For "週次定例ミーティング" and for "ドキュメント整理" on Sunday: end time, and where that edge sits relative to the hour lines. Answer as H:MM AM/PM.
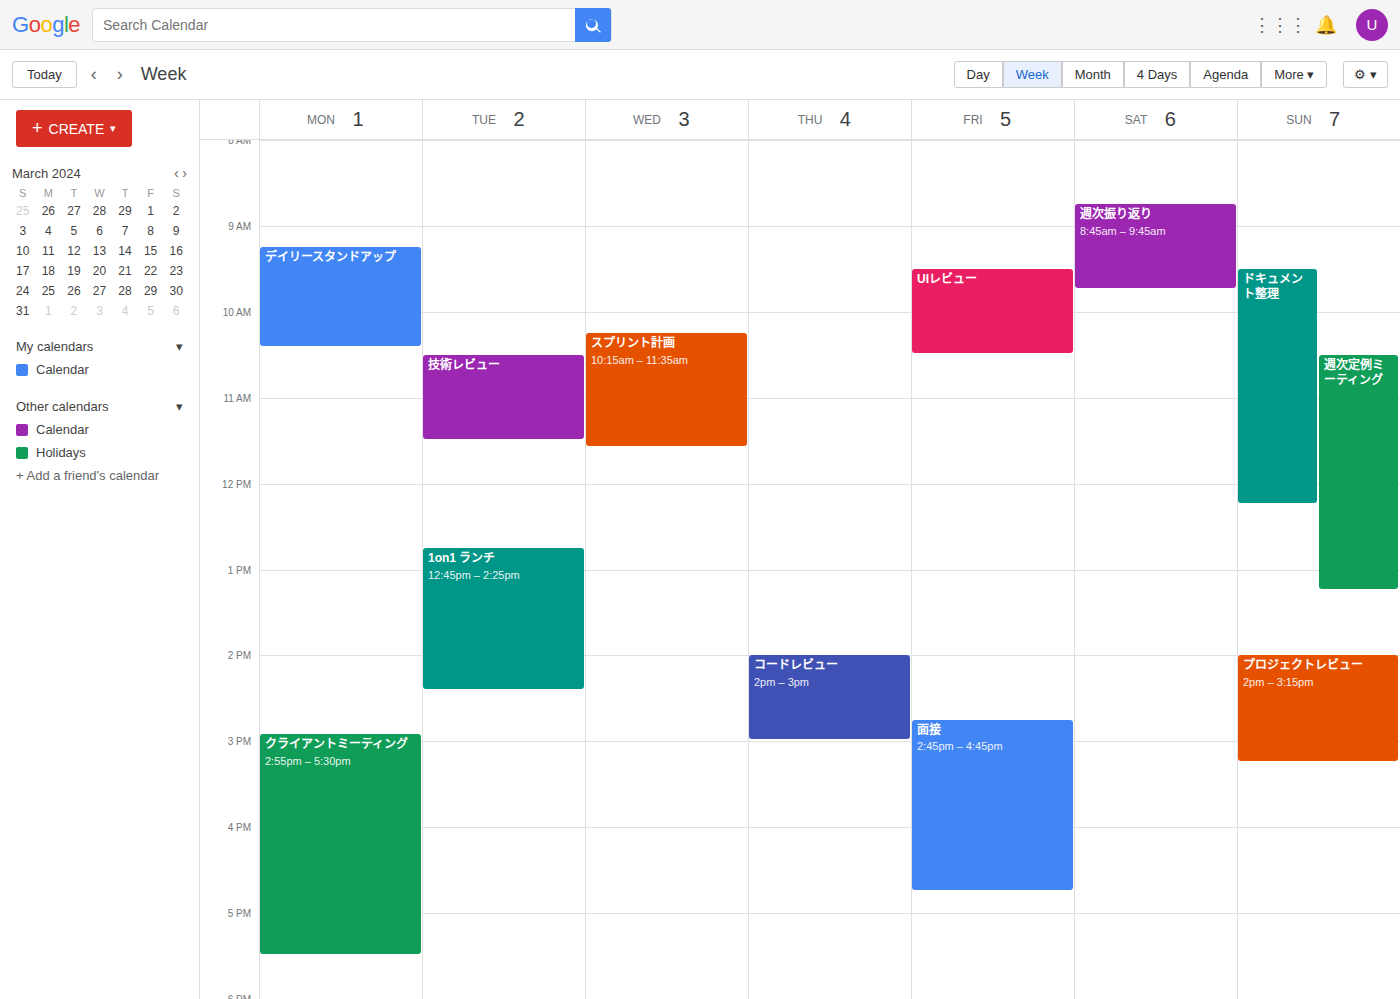
"週次定例ミーティング": 1:15 PM, neither: a quarter of the way from the 1 PM line to the 2 PM line. "ドキュメント整理": 12:15 PM, neither: a quarter of the way from the 12 PM line to the 1 PM line.